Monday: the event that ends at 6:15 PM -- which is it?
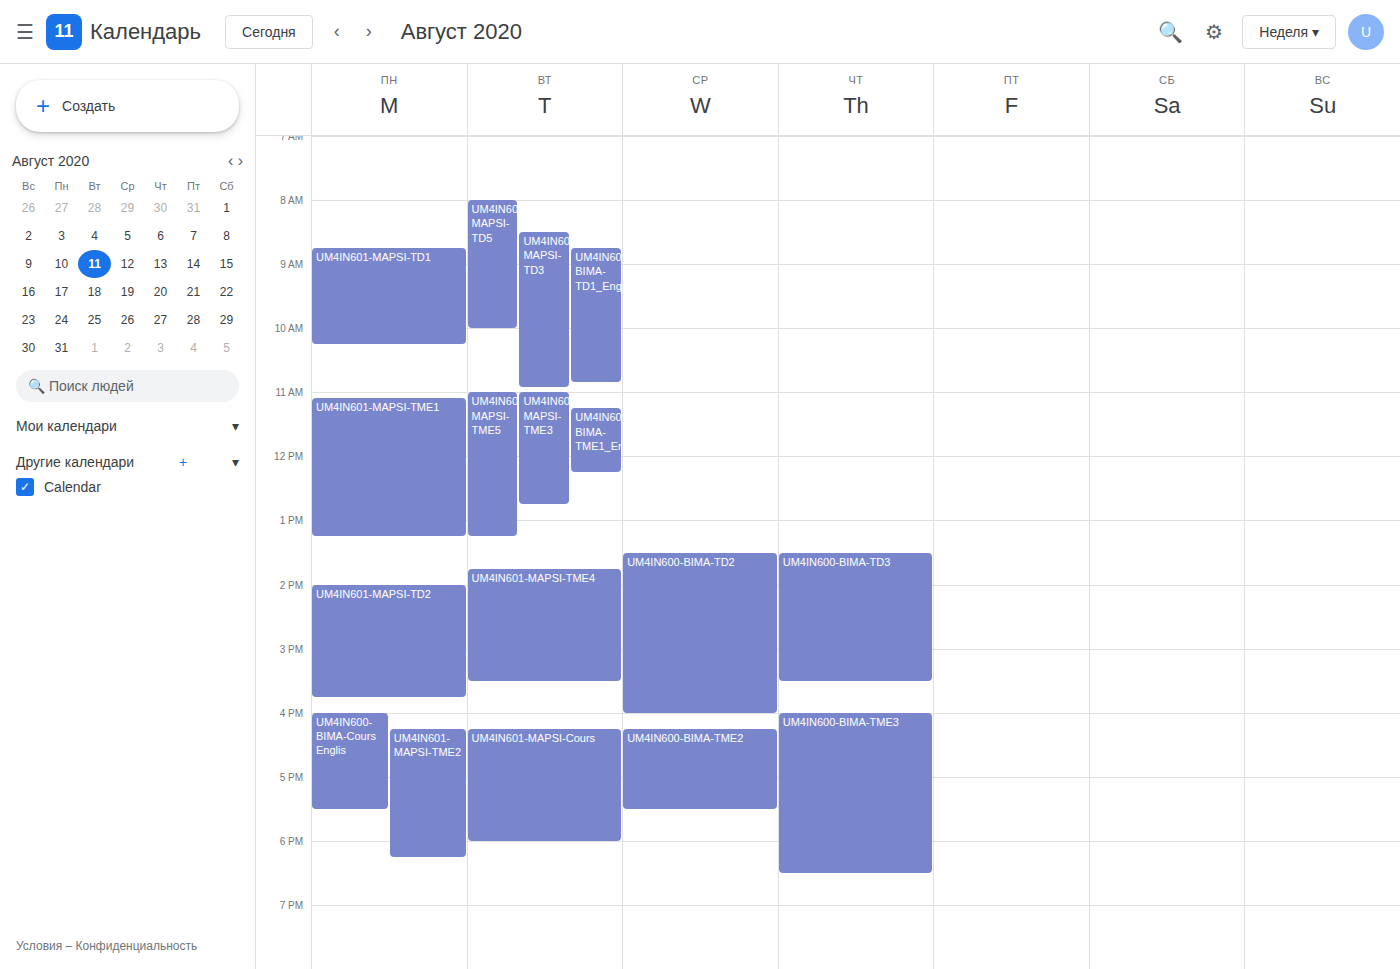
"UM4IN601-MAPSI-TME2"